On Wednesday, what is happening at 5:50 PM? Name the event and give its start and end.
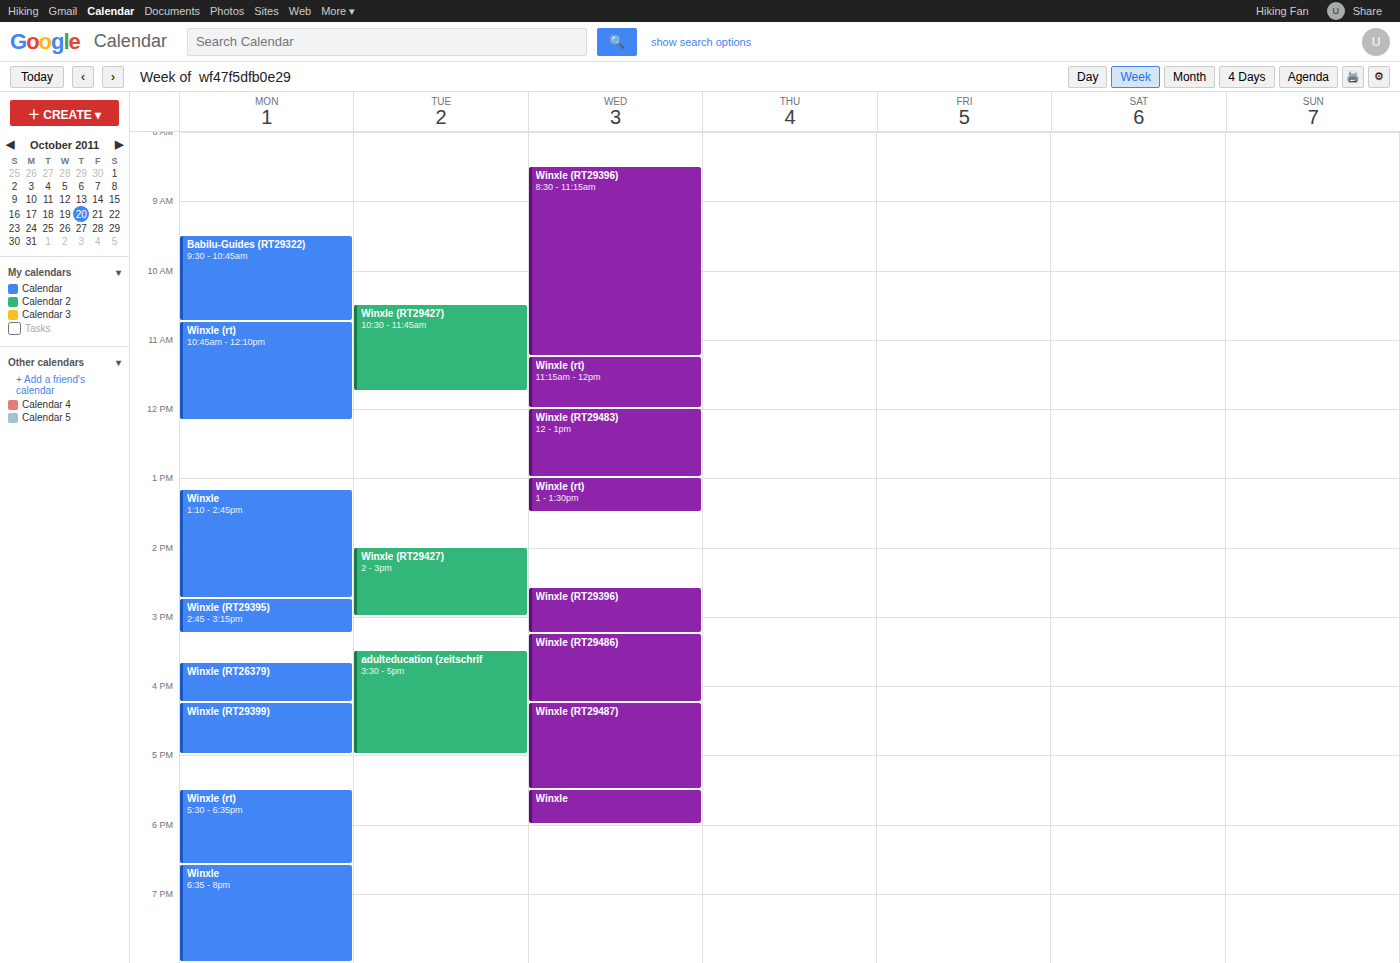
"Winxle", 5:30 PM to 6:00 PM